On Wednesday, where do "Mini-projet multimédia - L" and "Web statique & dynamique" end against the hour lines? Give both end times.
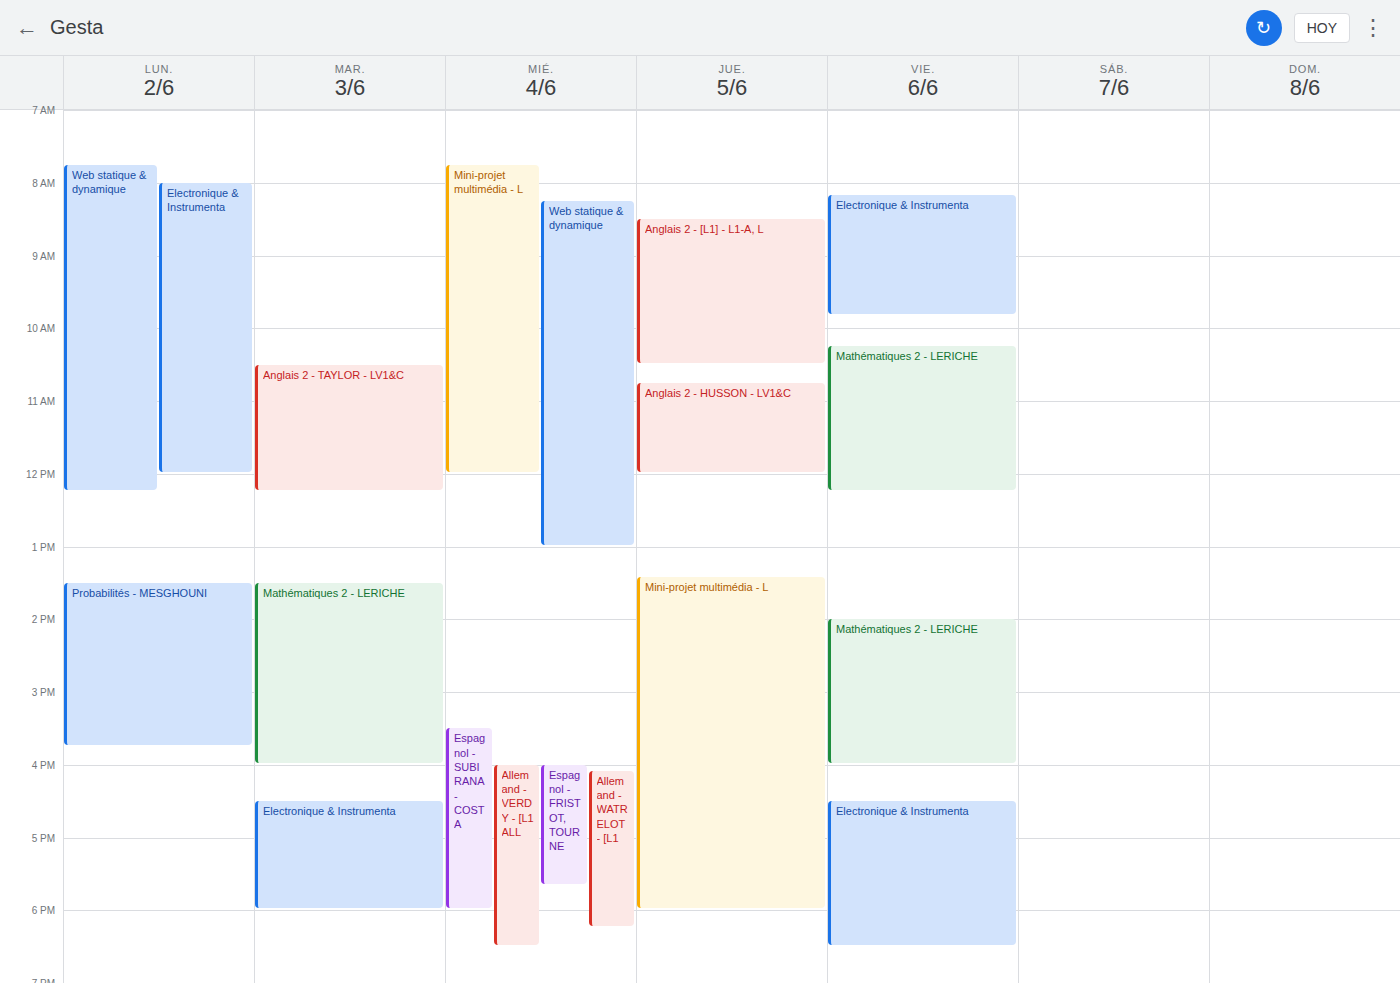
"Mini-projet multimédia - L": 12:00 PM, exactly on the 12 PM line. "Web statique & dynamique": 1:00 PM, exactly on the 1 PM line.